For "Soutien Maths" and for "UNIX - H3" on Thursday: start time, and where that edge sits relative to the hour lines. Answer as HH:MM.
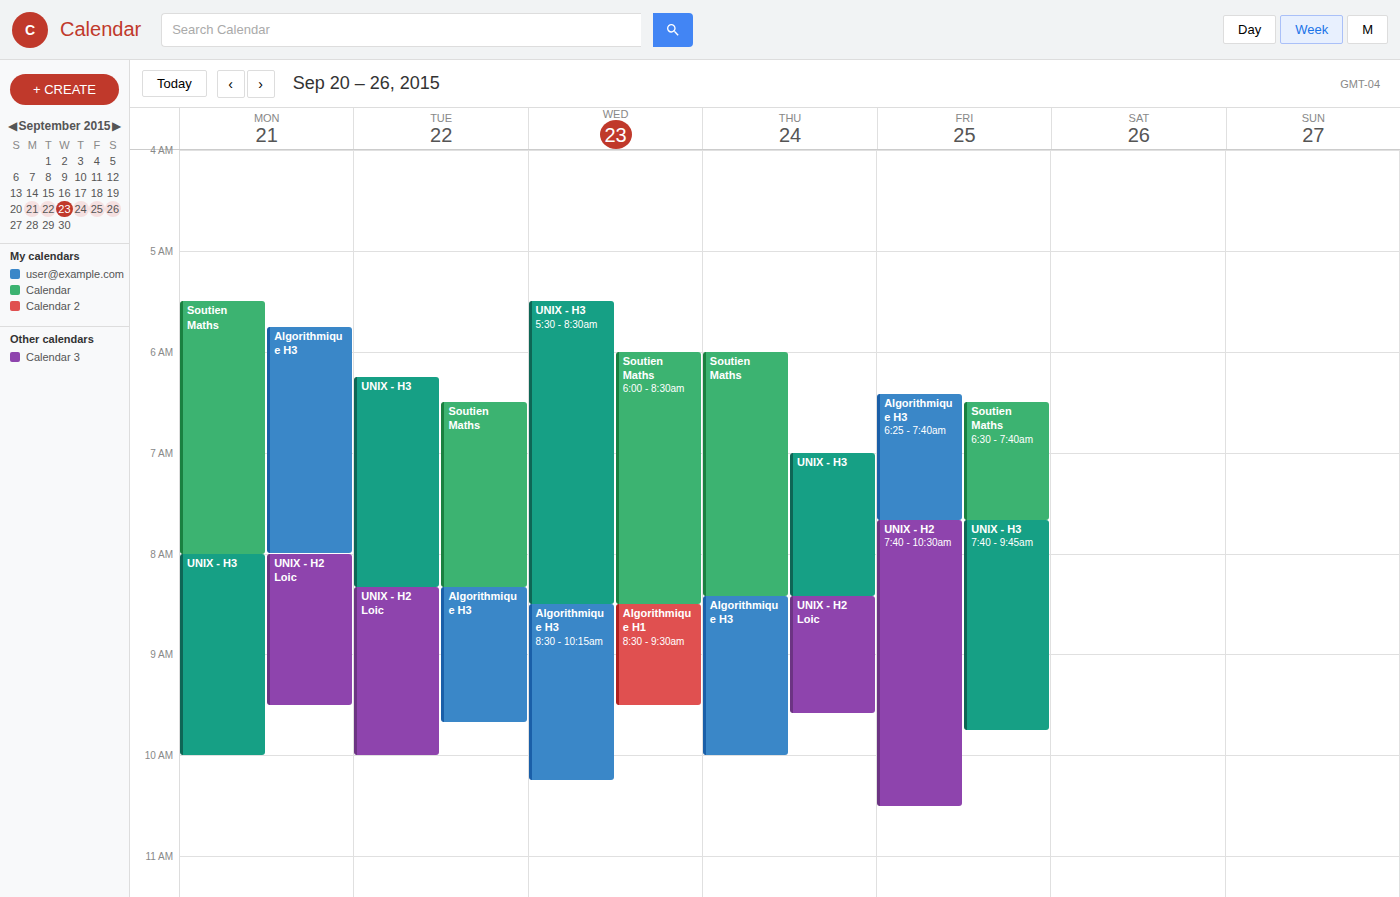
"Soutien Maths": 06:00, exactly on the 06:00 line. "UNIX - H3": 07:00, exactly on the 07:00 line.